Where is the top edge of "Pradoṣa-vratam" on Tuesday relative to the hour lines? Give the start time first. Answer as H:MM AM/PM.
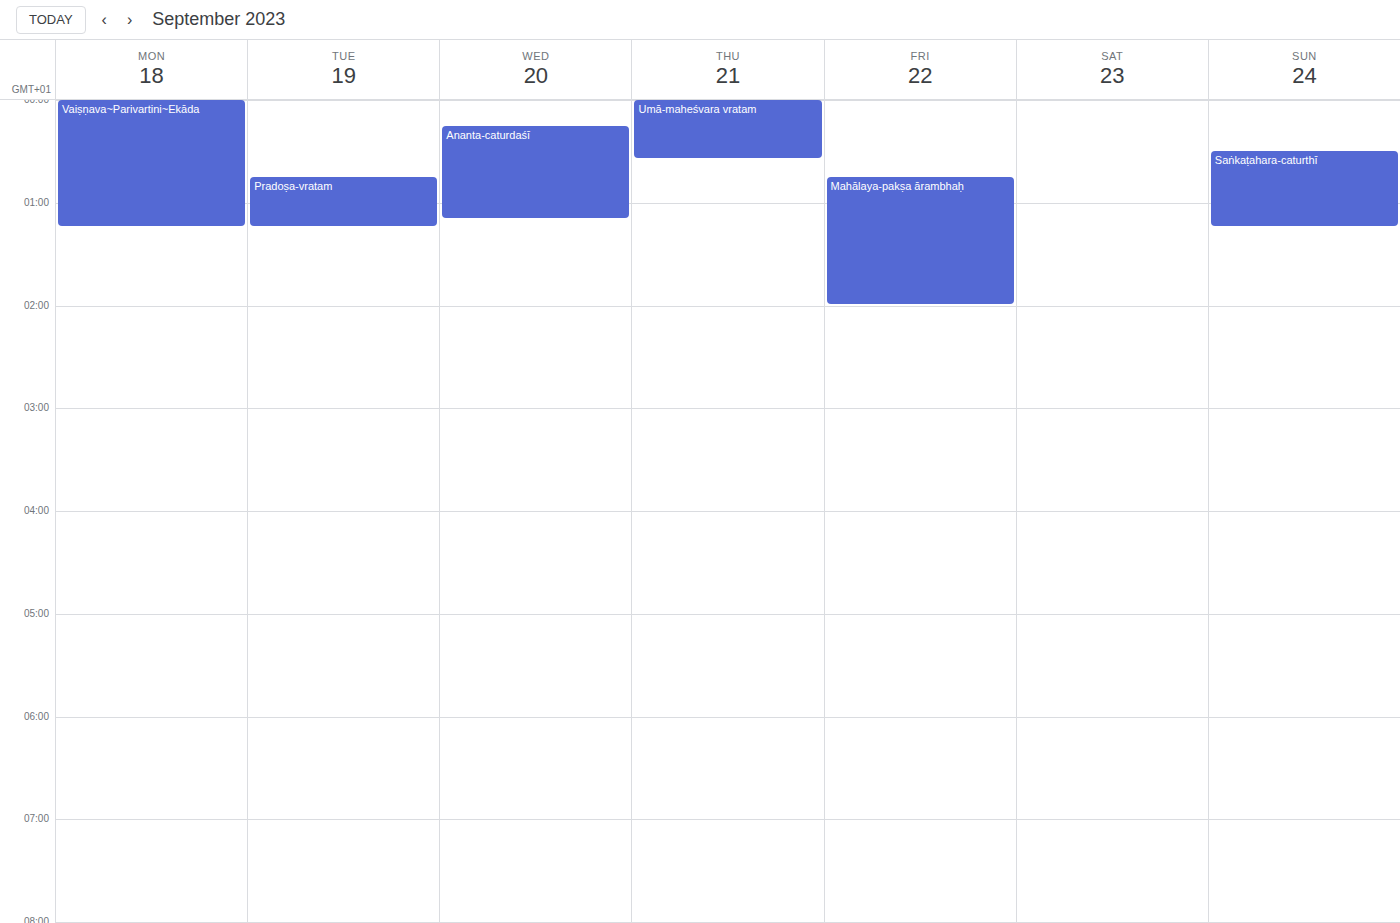
12:45 AM -- neither: three quarters of the way from the 12 AM line to the 1 AM line.